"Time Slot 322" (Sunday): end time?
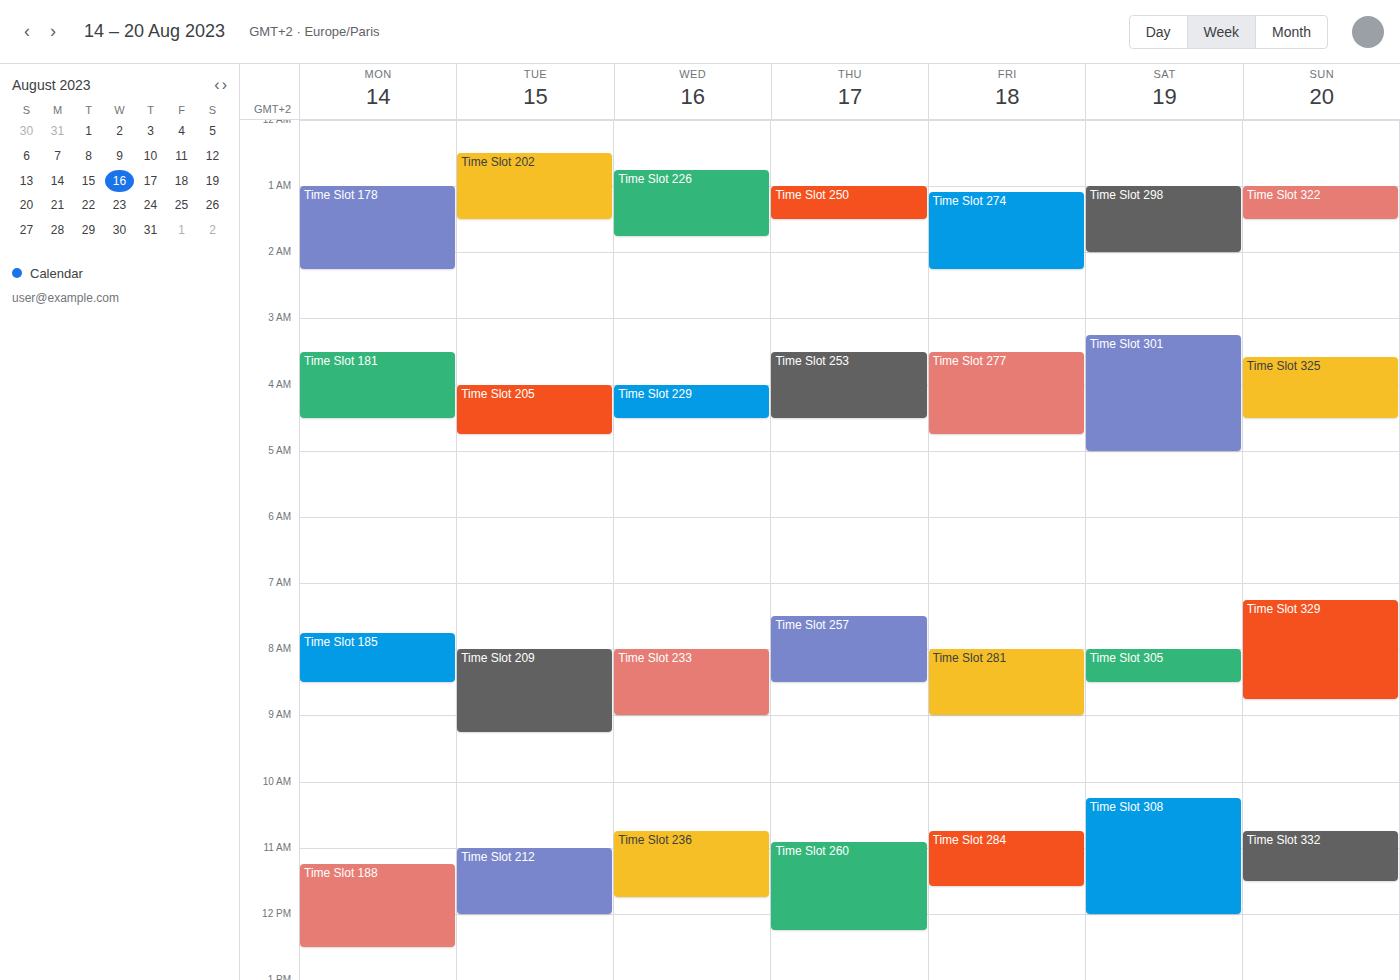
1:30 AM